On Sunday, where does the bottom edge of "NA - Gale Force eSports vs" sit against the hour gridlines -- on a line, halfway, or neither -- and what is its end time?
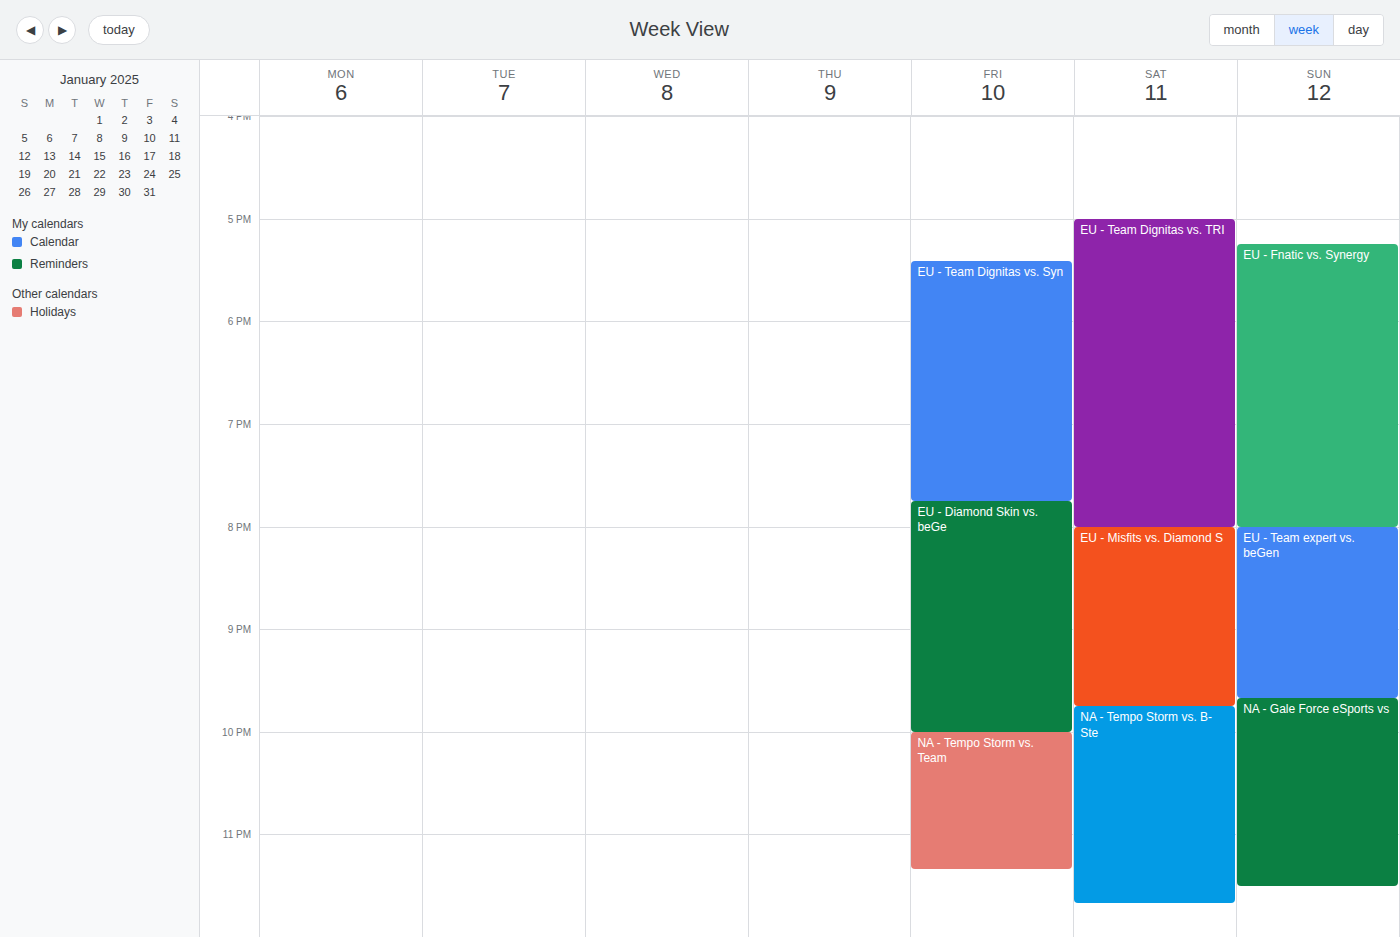
11:30 PM -- halfway between the 11 PM and 12 AM lines.